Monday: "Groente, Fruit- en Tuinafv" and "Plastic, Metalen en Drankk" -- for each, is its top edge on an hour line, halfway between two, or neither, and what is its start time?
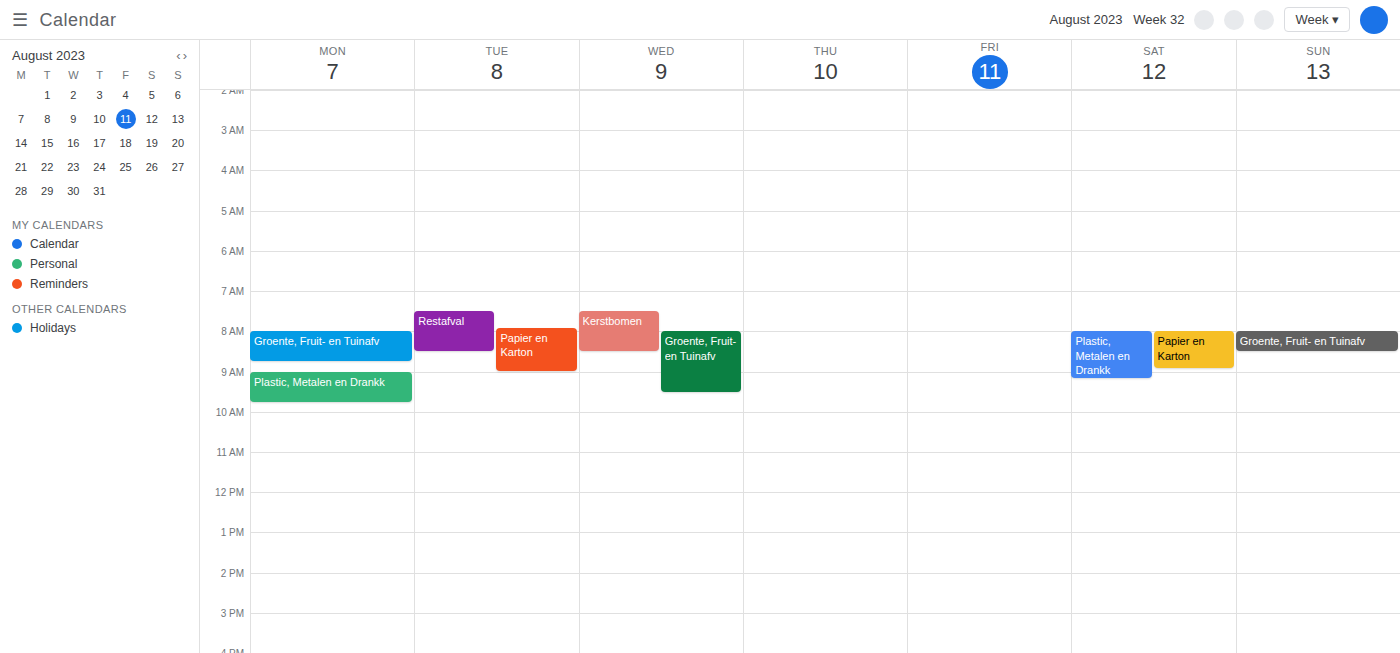
"Groente, Fruit- en Tuinafv": 8:00 AM, exactly on the 8 AM line. "Plastic, Metalen en Drankk": 9:00 AM, exactly on the 9 AM line.